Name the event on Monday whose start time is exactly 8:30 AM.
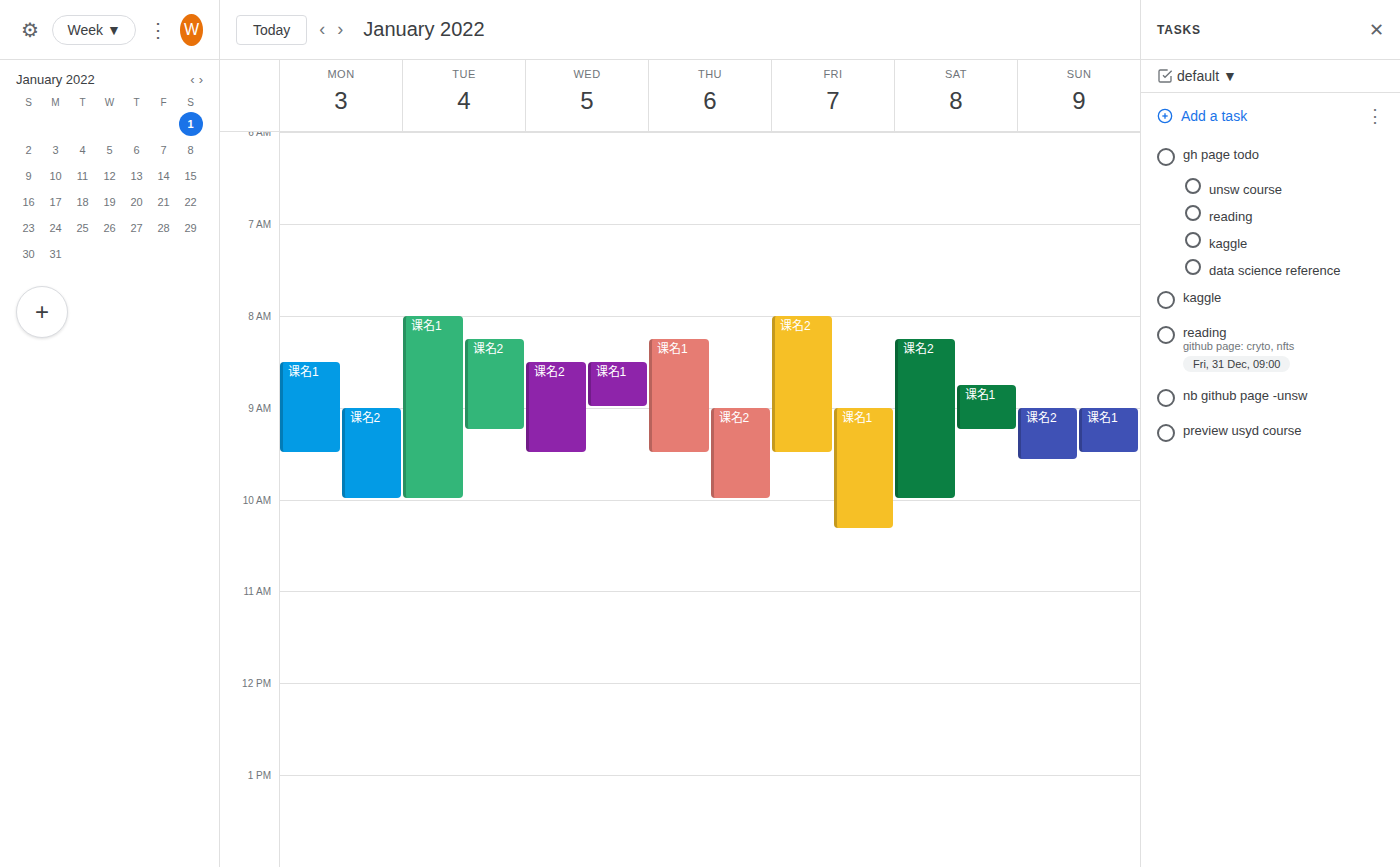
"课名1"